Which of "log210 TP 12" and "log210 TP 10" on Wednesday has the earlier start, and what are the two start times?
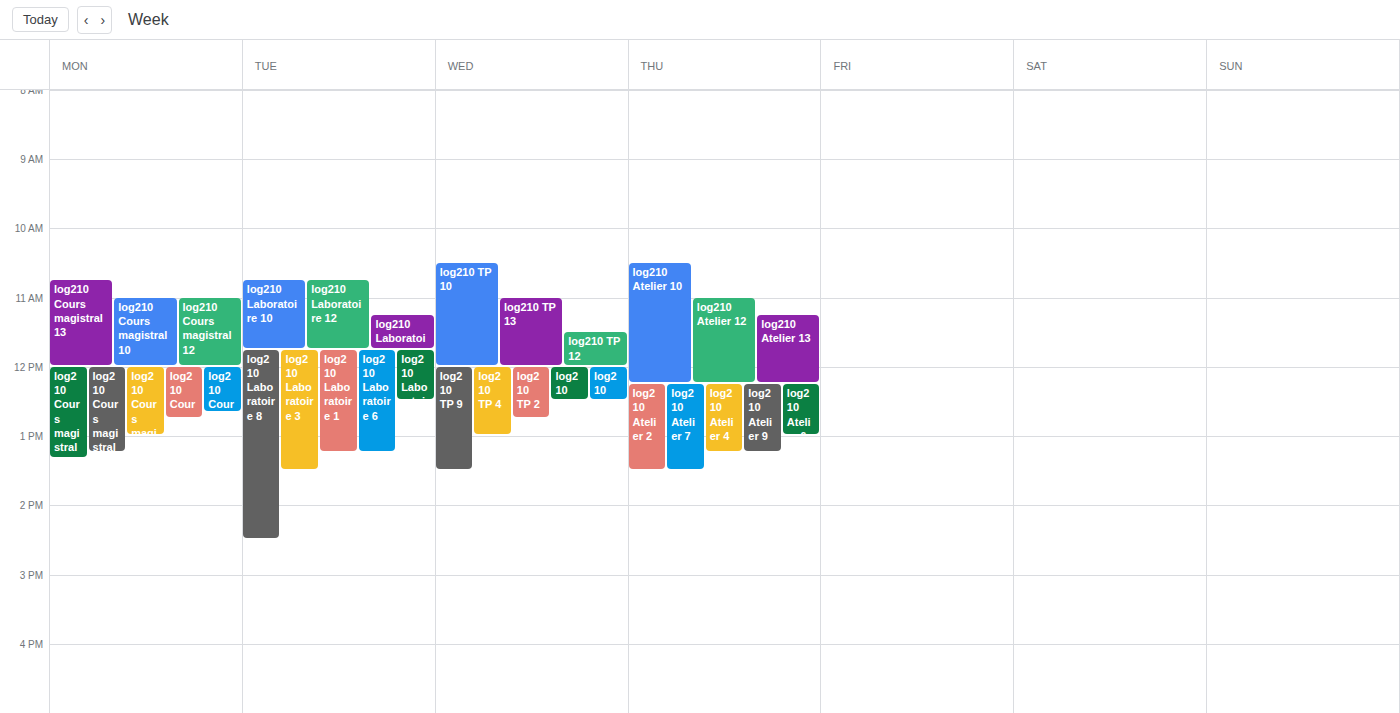
"log210 TP 10" 10:30; "log210 TP 12" 11:30.